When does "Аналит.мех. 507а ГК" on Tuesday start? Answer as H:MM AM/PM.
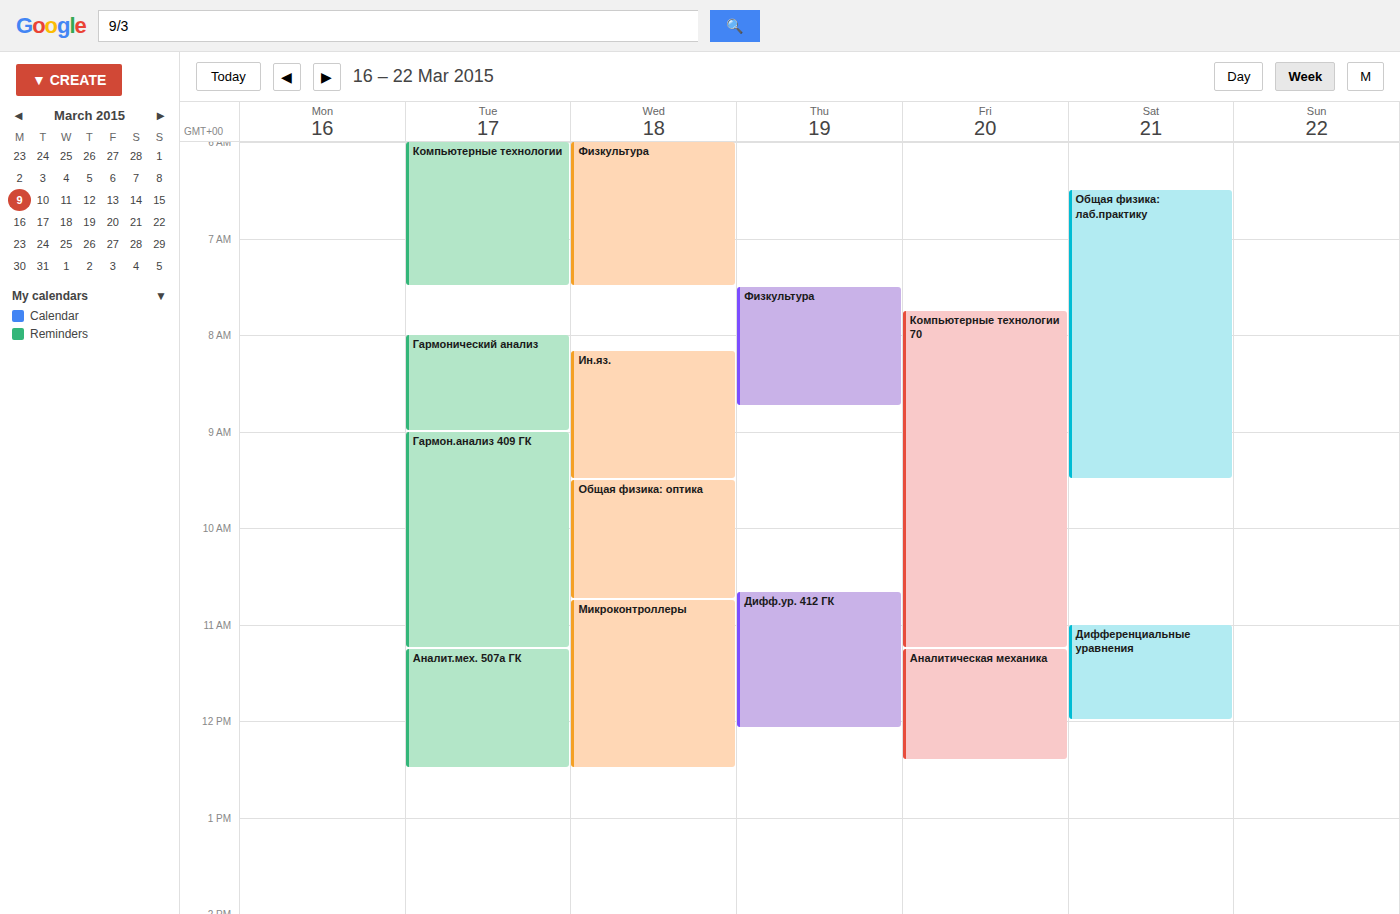
11:15 AM